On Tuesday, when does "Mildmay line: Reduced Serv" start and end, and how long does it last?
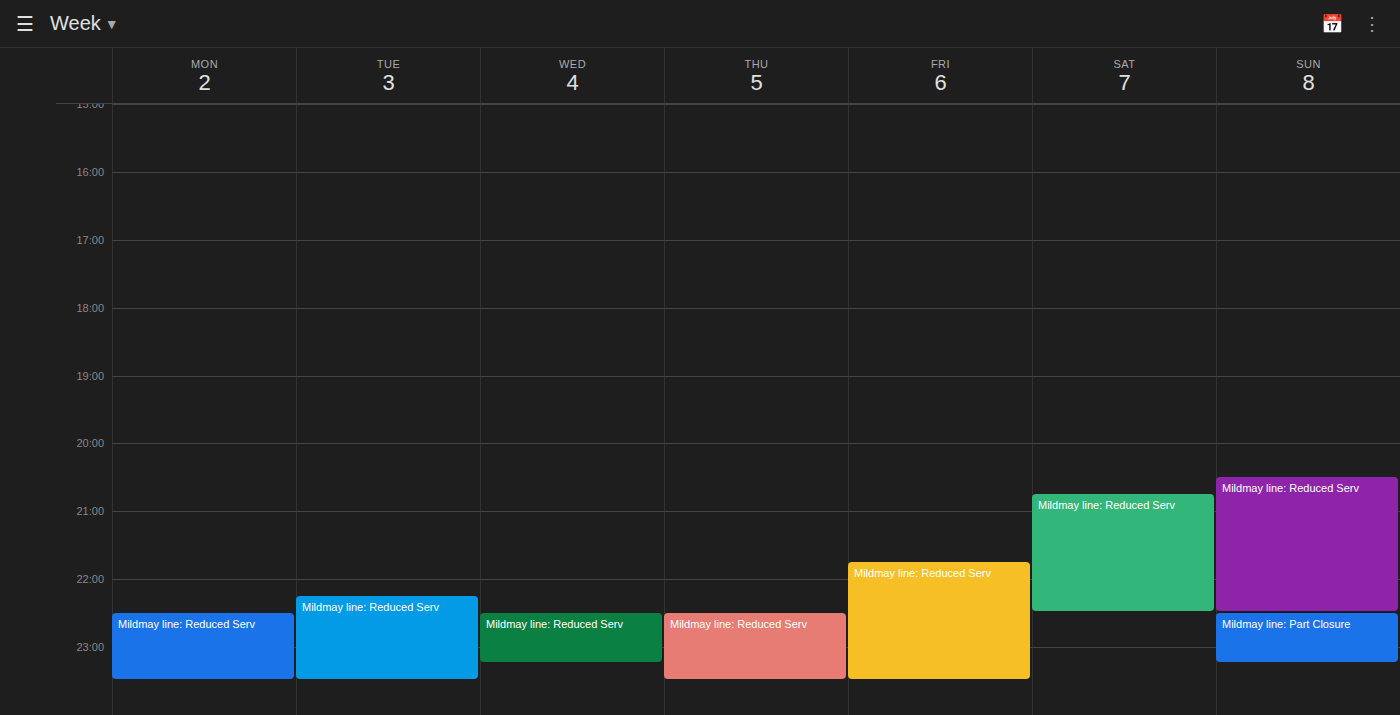
10:15 PM to 11:30 PM, 1 hour 15 minutes